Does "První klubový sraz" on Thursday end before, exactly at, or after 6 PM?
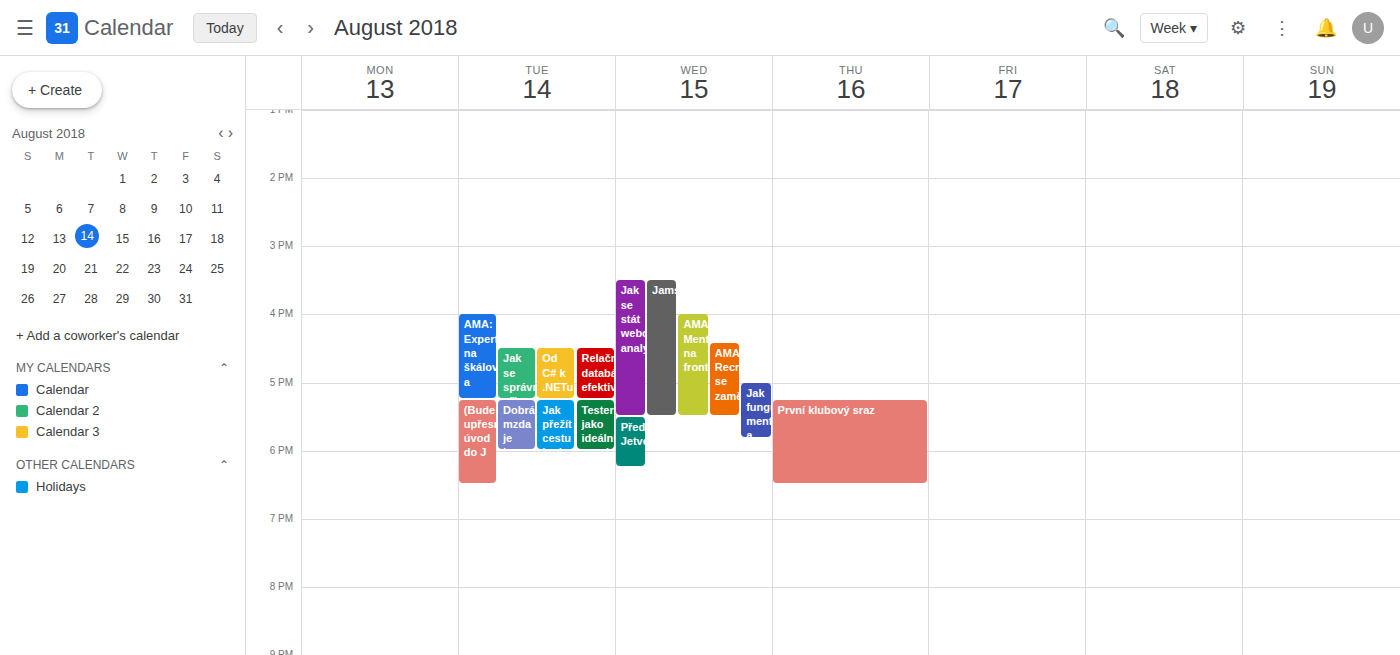
6:30 PM -- after 6 PM, 30 minutes below the 6 PM line.